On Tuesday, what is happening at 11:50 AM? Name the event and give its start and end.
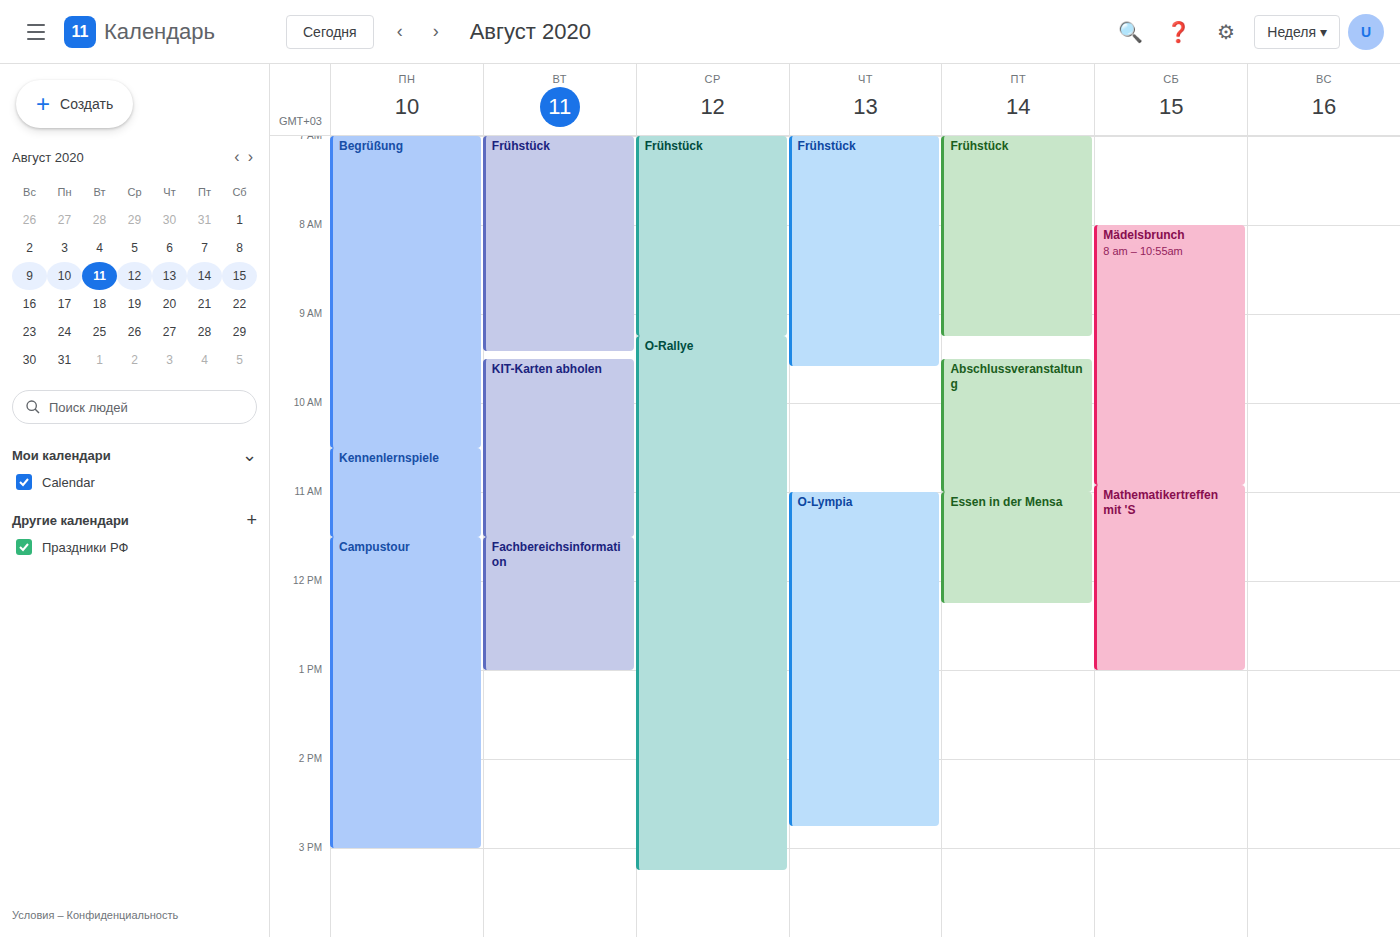
"Fachbereichsinformation", 11:30 AM to 1:00 PM